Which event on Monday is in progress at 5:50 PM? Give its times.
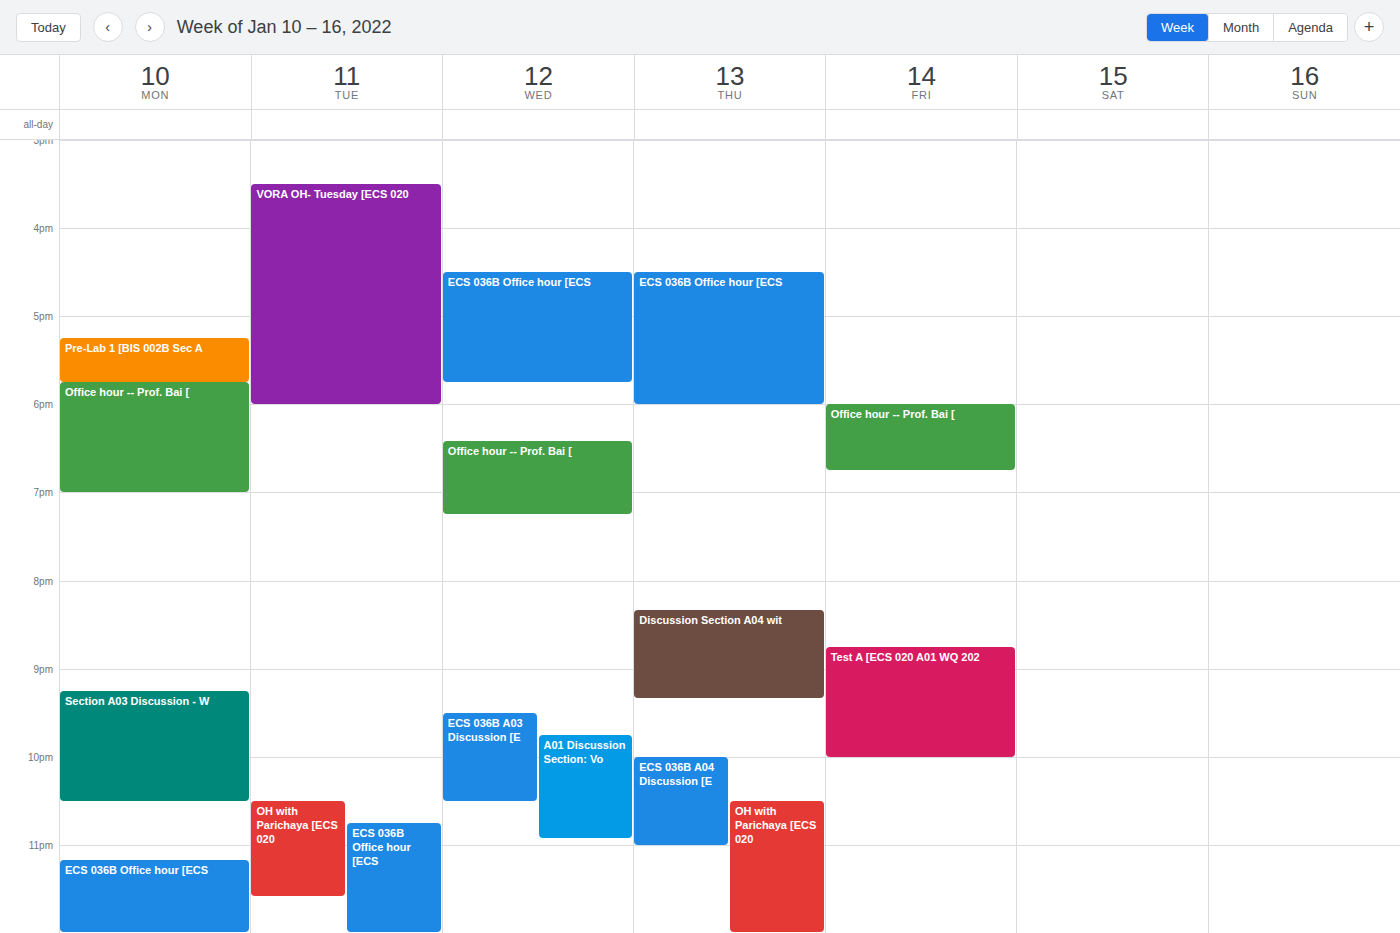
"Office hour -- Prof. Bai [", 5:45 PM to 7:00 PM